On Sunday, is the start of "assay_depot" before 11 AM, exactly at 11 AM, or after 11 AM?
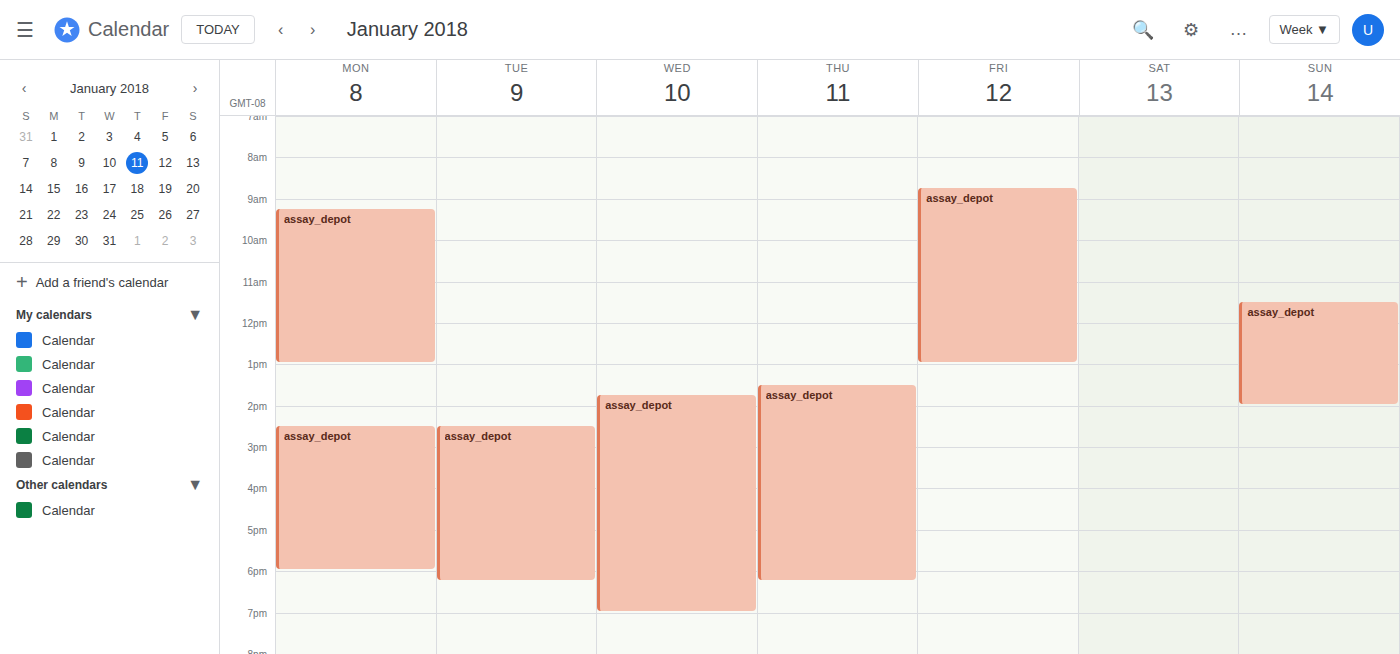
11:30 AM -- after 11 AM, 30 minutes below the 11 AM line.